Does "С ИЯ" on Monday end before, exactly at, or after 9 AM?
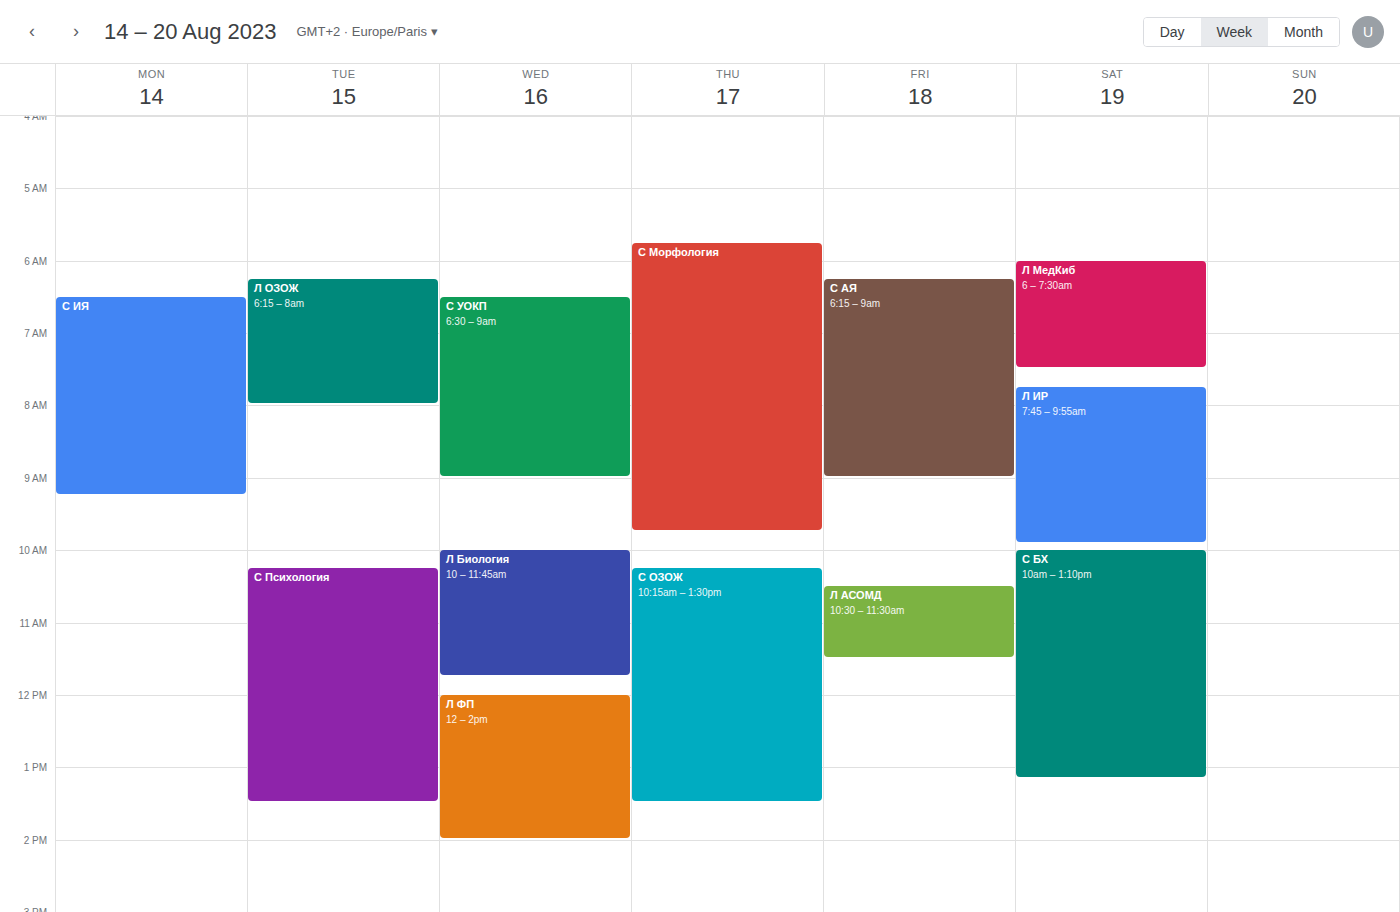
9:15 AM -- after 9 AM, 15 minutes below the 9 AM line.